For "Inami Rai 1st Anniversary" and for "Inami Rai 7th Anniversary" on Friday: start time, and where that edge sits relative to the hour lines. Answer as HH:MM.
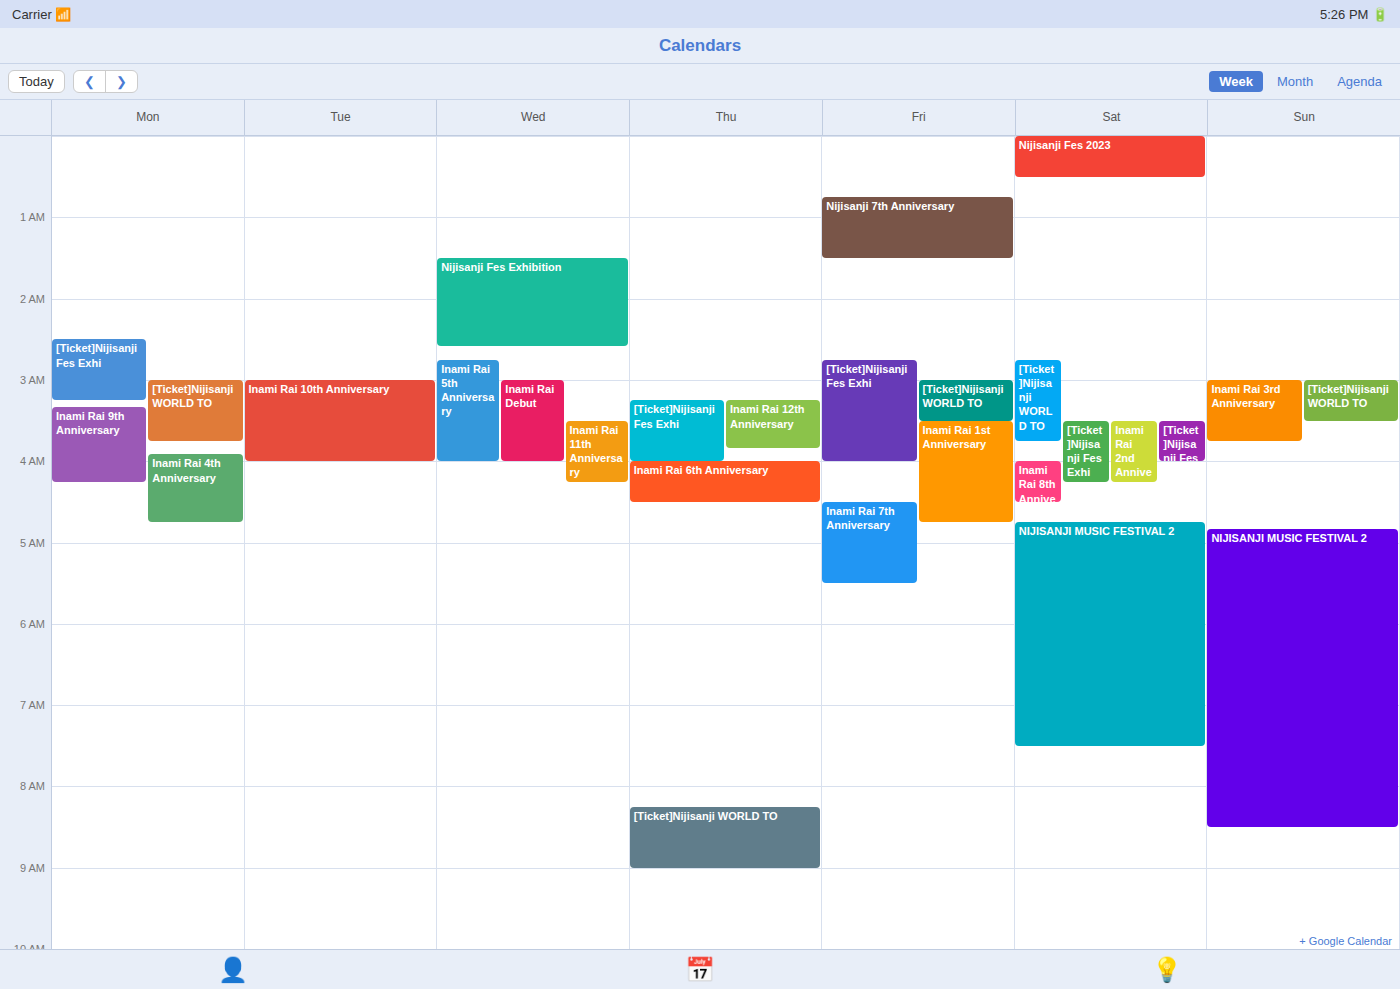
"Inami Rai 1st Anniversary": 03:30, halfway between the 03:00 and 04:00 lines. "Inami Rai 7th Anniversary": 04:30, halfway between the 04:00 and 05:00 lines.